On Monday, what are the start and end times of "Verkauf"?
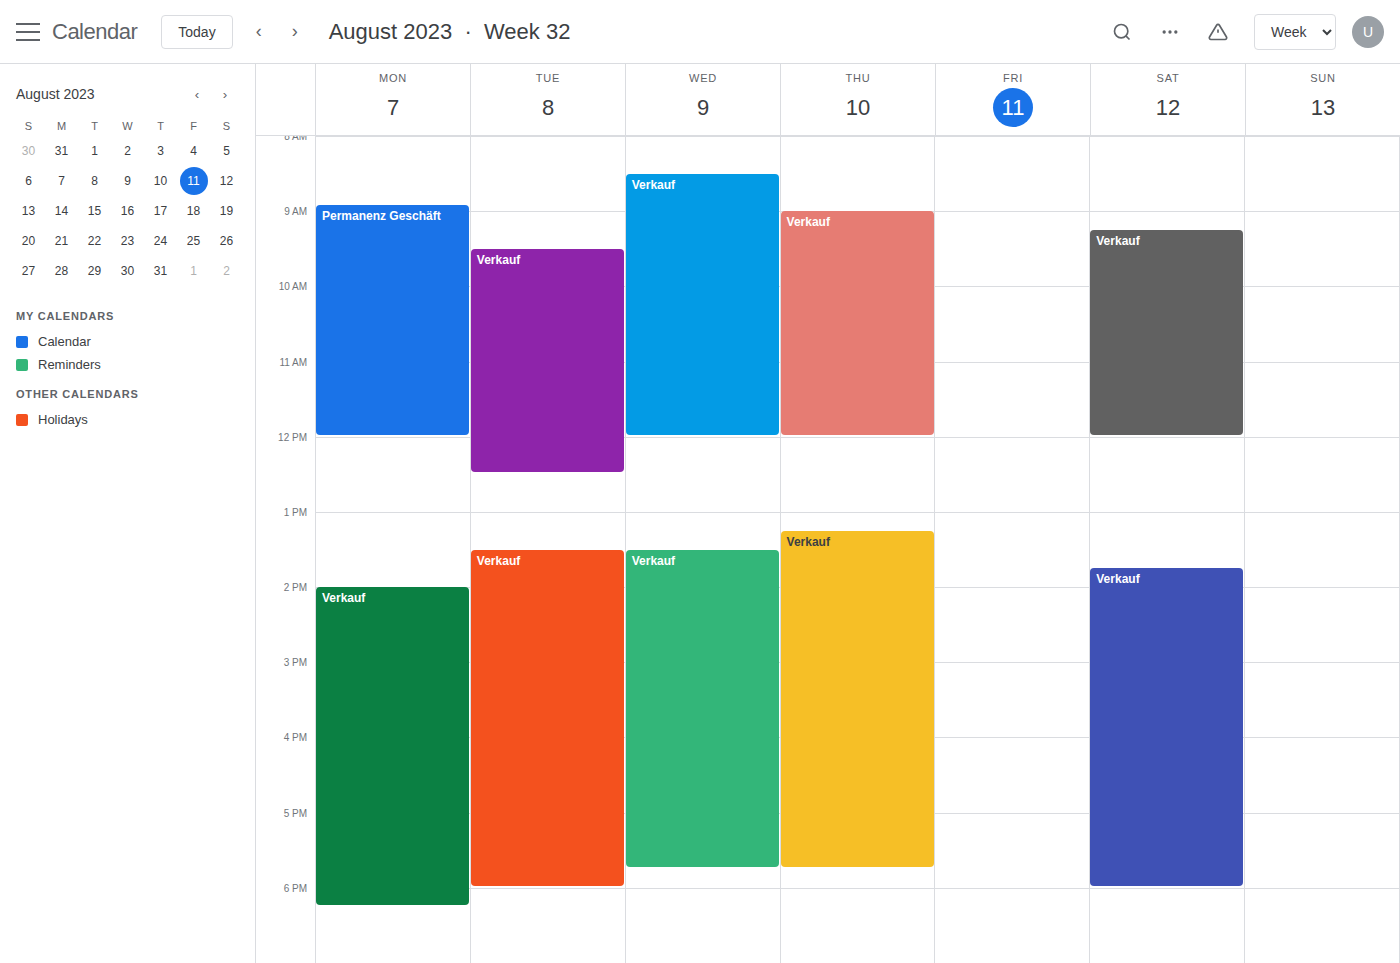
14:00 to 18:15